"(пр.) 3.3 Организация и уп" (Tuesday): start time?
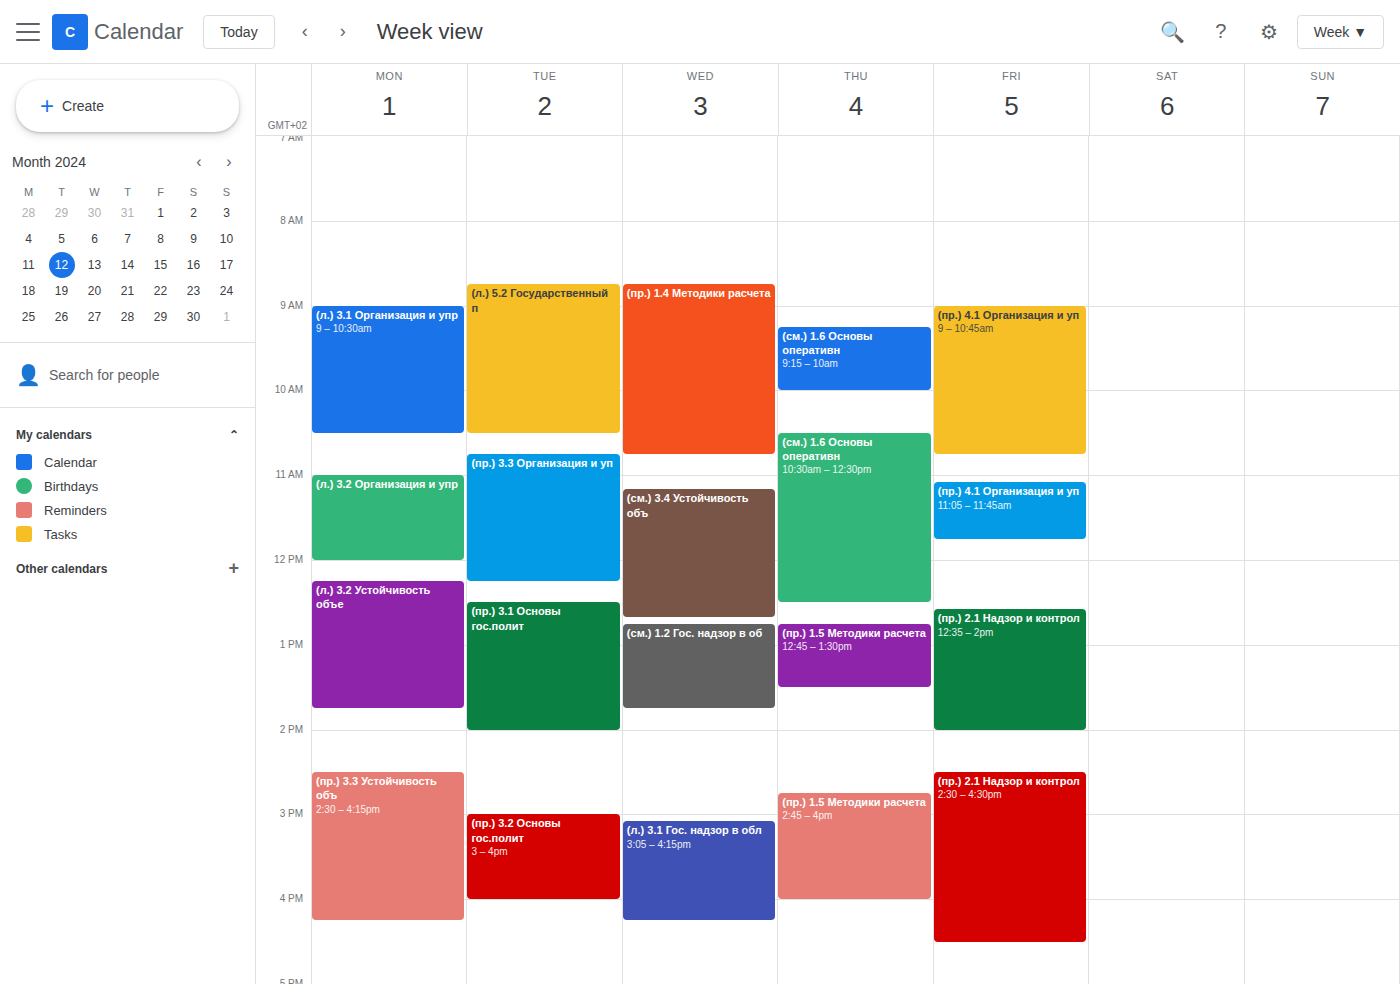
10:45 AM